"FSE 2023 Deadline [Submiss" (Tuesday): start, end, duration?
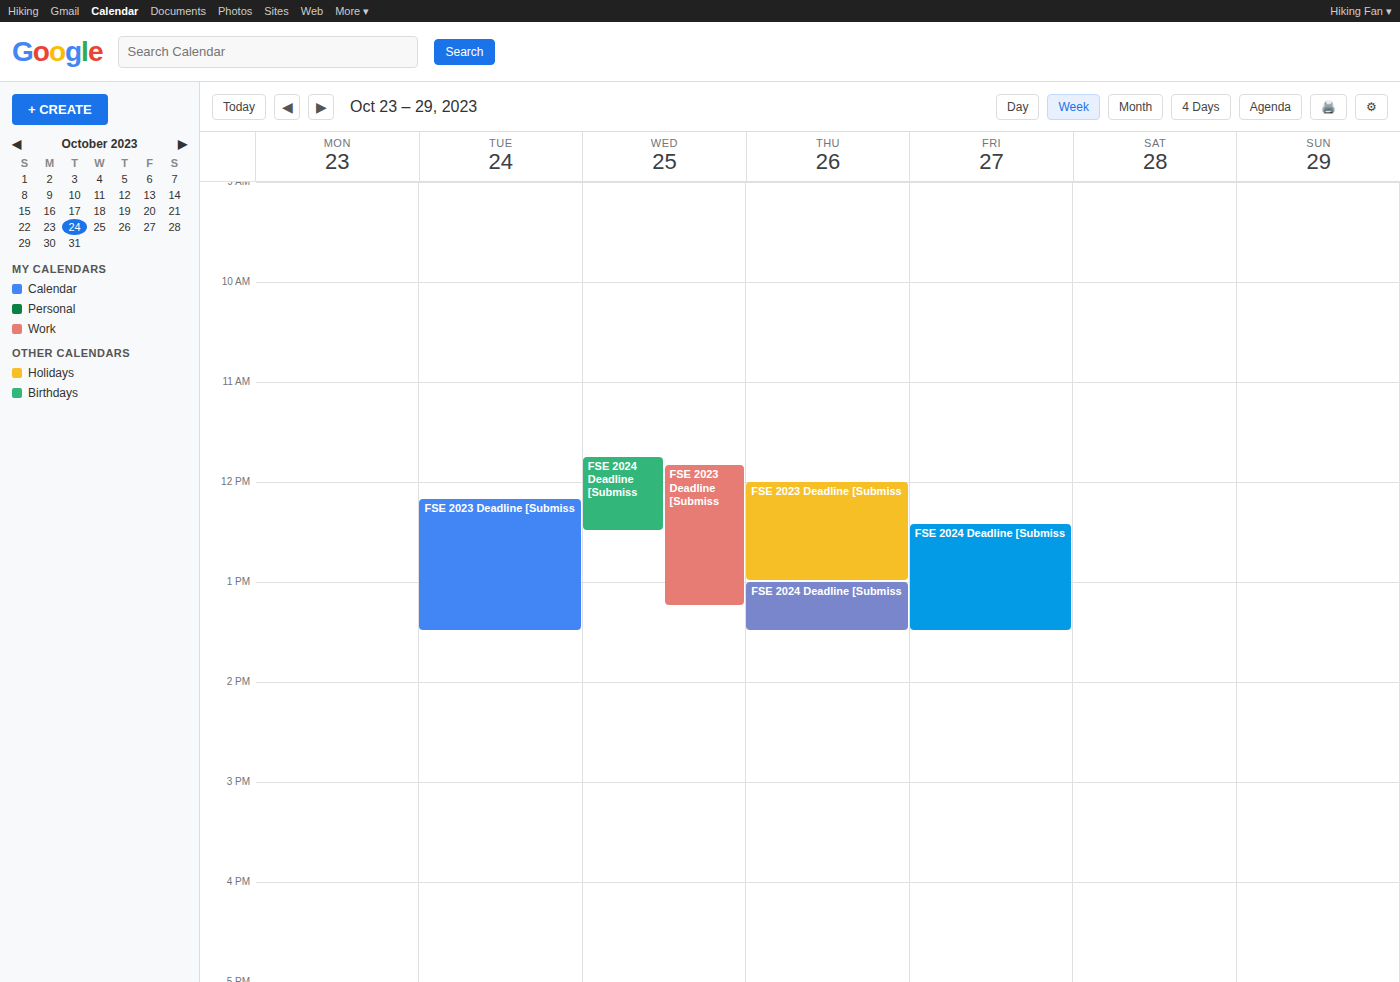
12:10 PM to 1:30 PM, 1 hour 20 minutes